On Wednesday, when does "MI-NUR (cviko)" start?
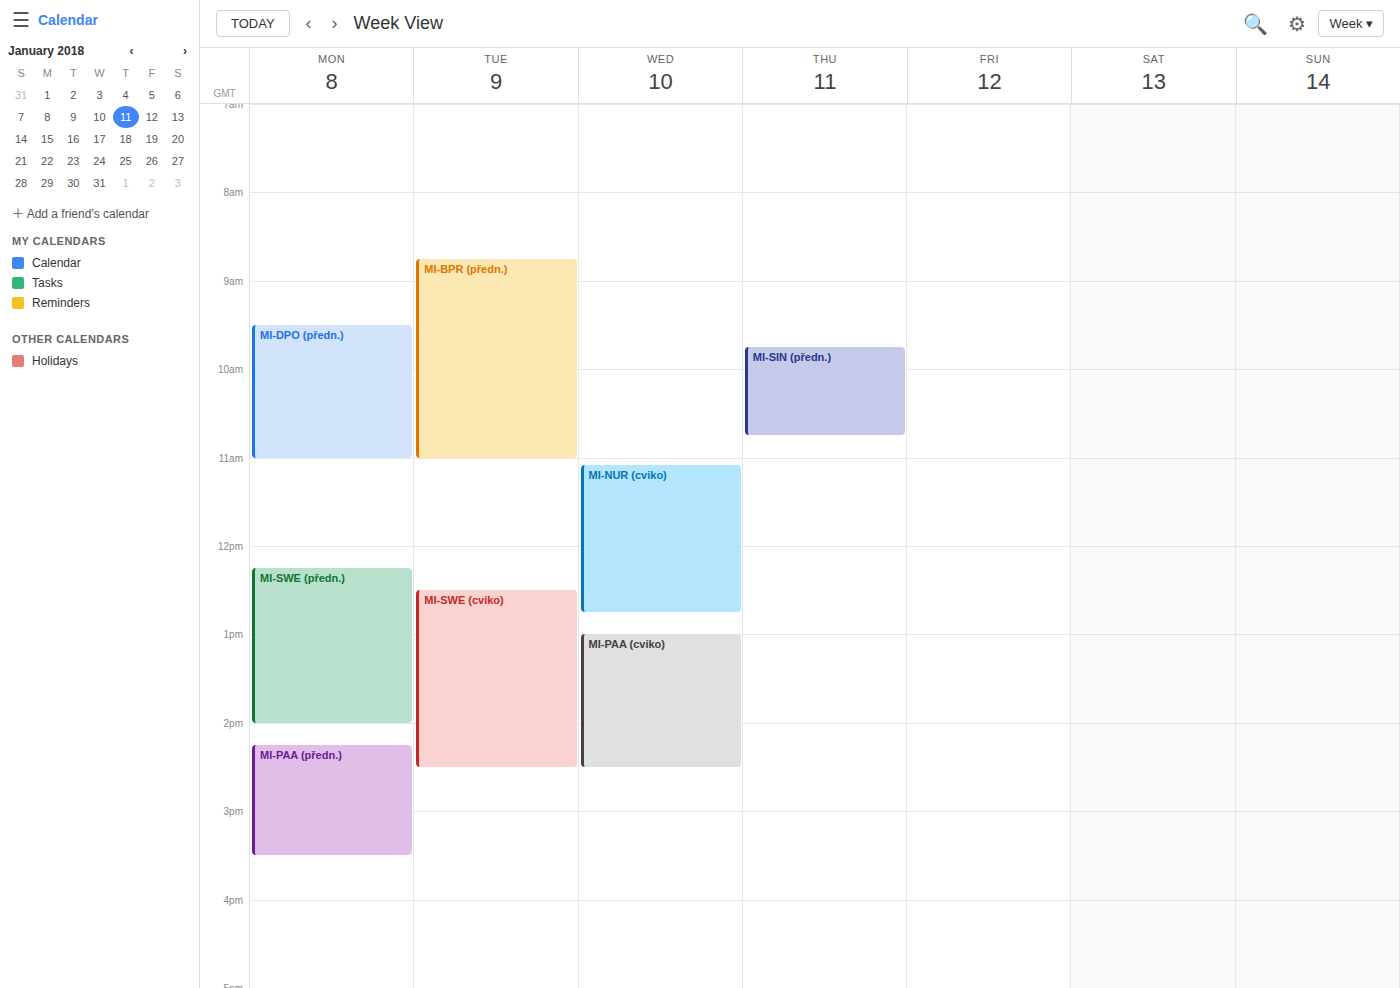
11:05 AM